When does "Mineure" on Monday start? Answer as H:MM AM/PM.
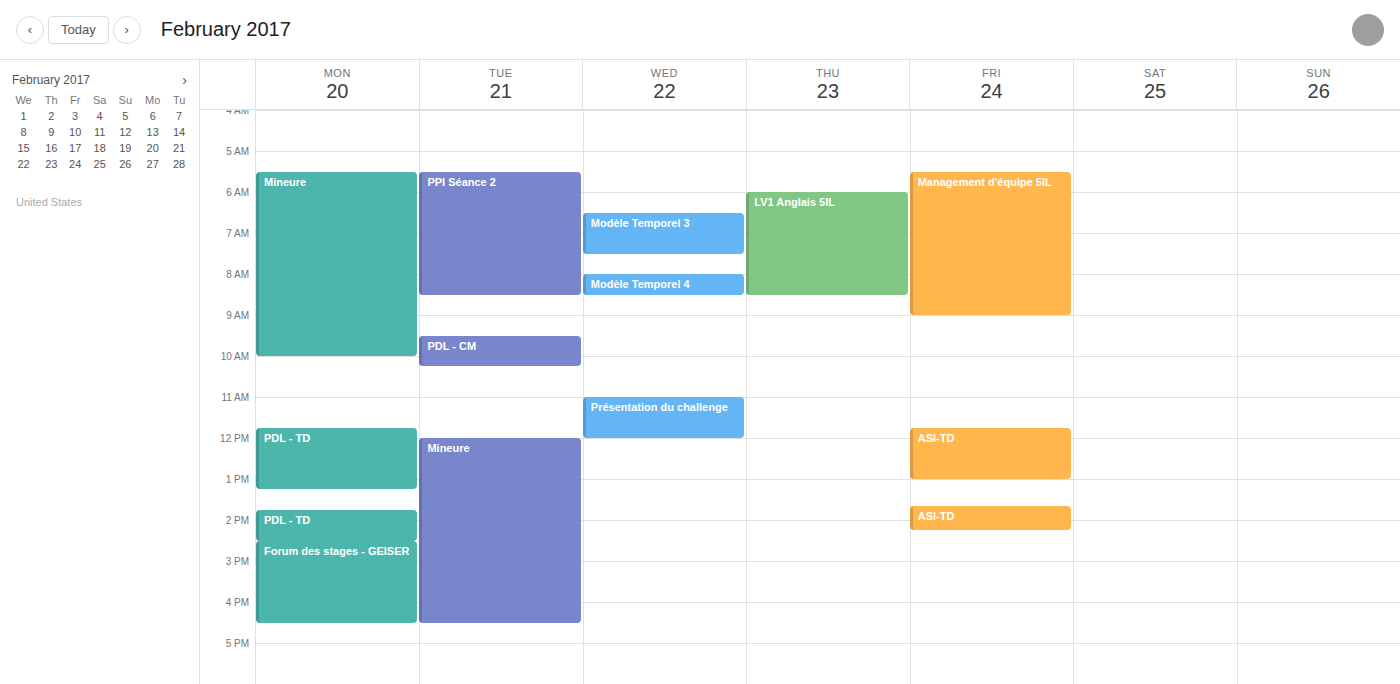
5:30 AM